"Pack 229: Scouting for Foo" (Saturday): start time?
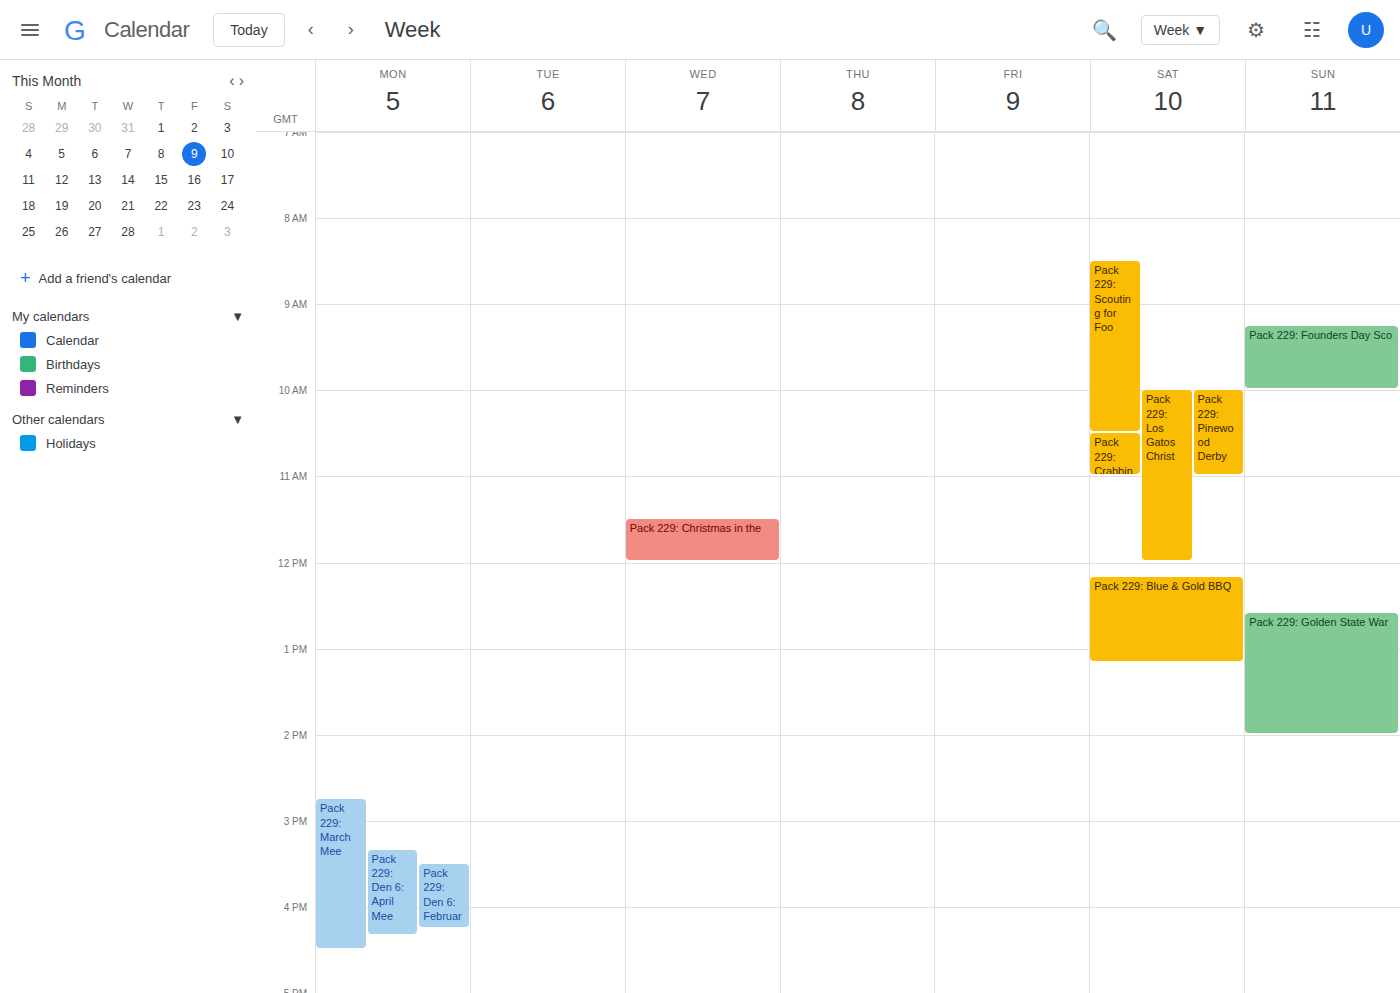
08:30